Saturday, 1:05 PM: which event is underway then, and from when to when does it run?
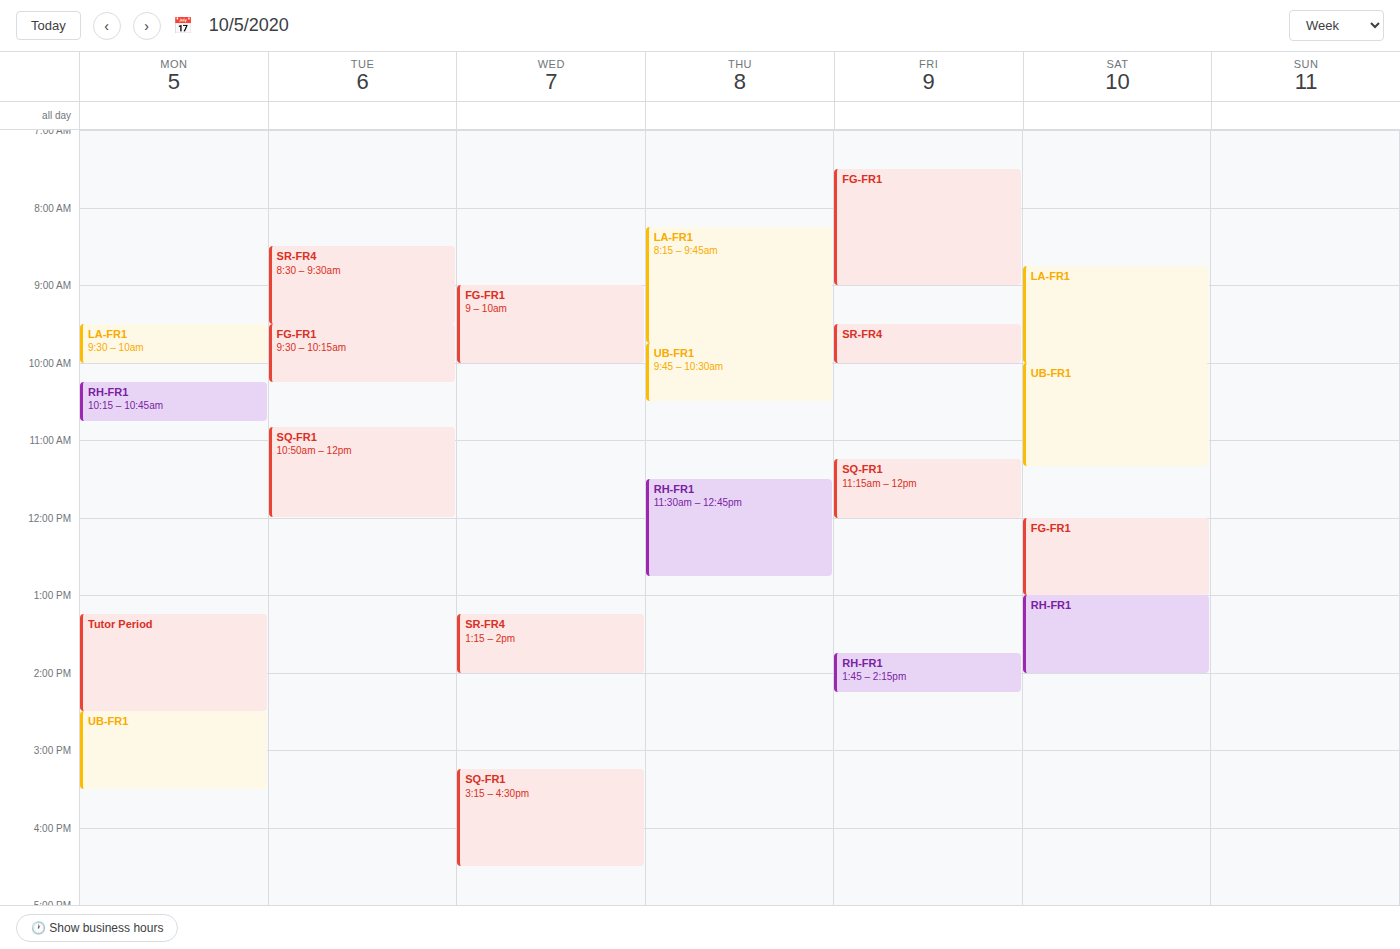
"RH-FR1", 1:00 PM to 2:00 PM